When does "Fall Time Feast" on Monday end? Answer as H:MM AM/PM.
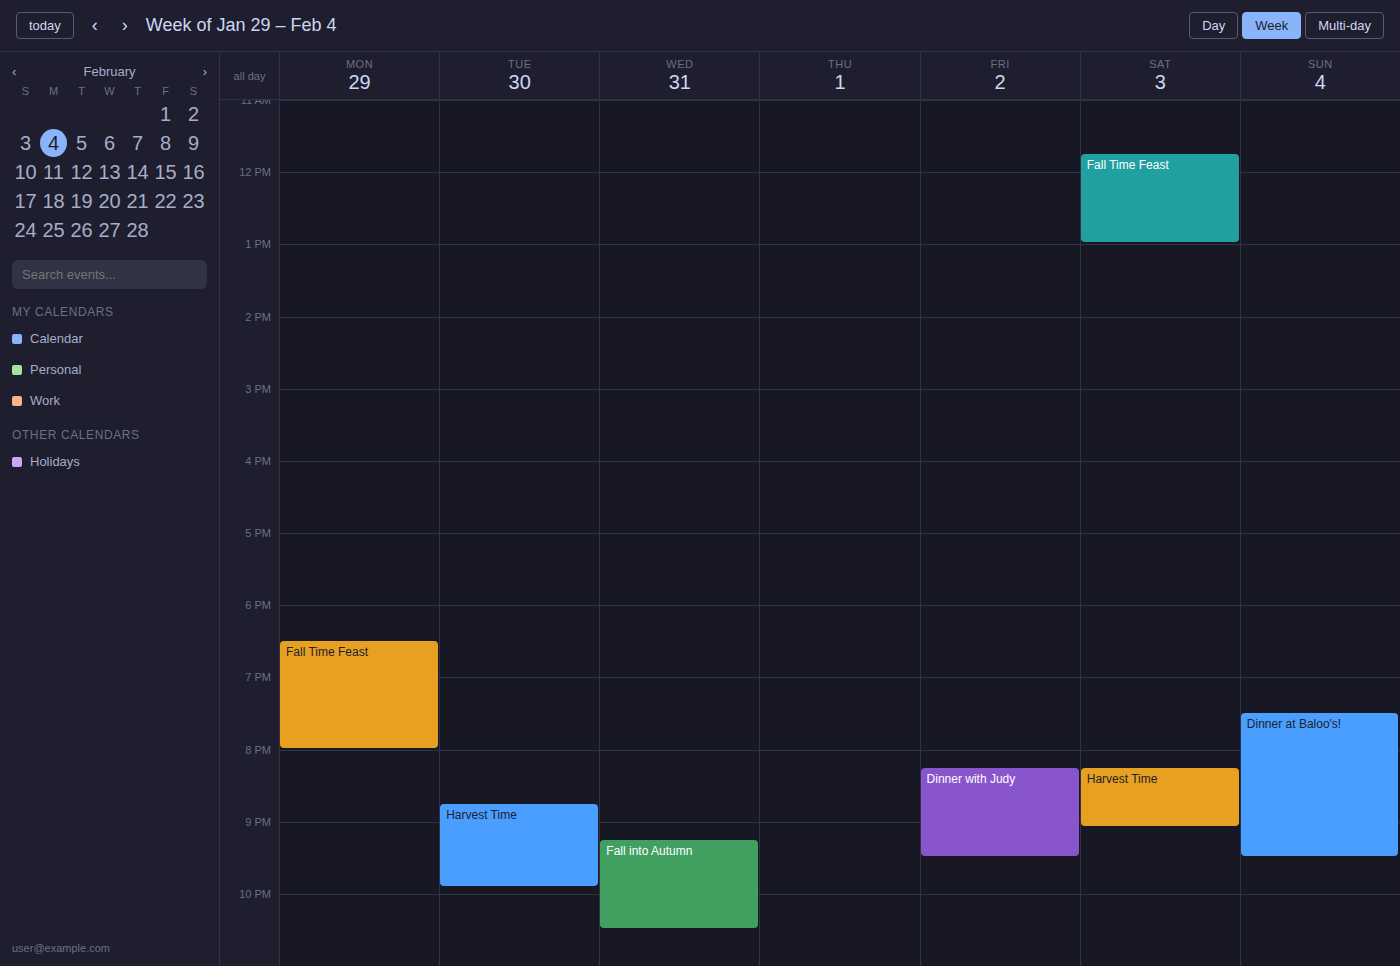
8:00 PM